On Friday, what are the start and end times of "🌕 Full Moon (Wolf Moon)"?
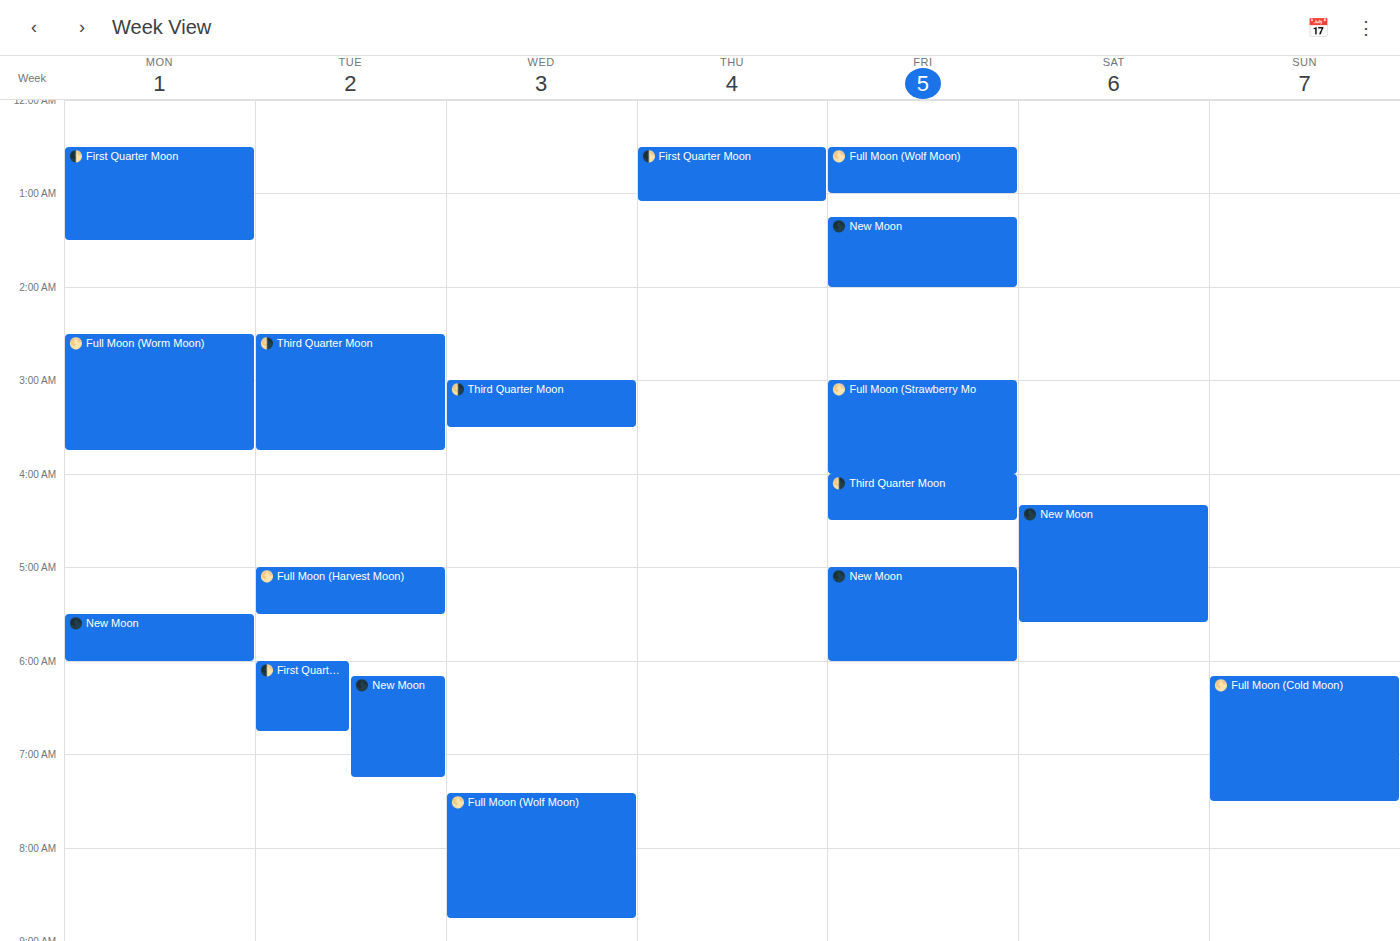
00:30 to 01:00